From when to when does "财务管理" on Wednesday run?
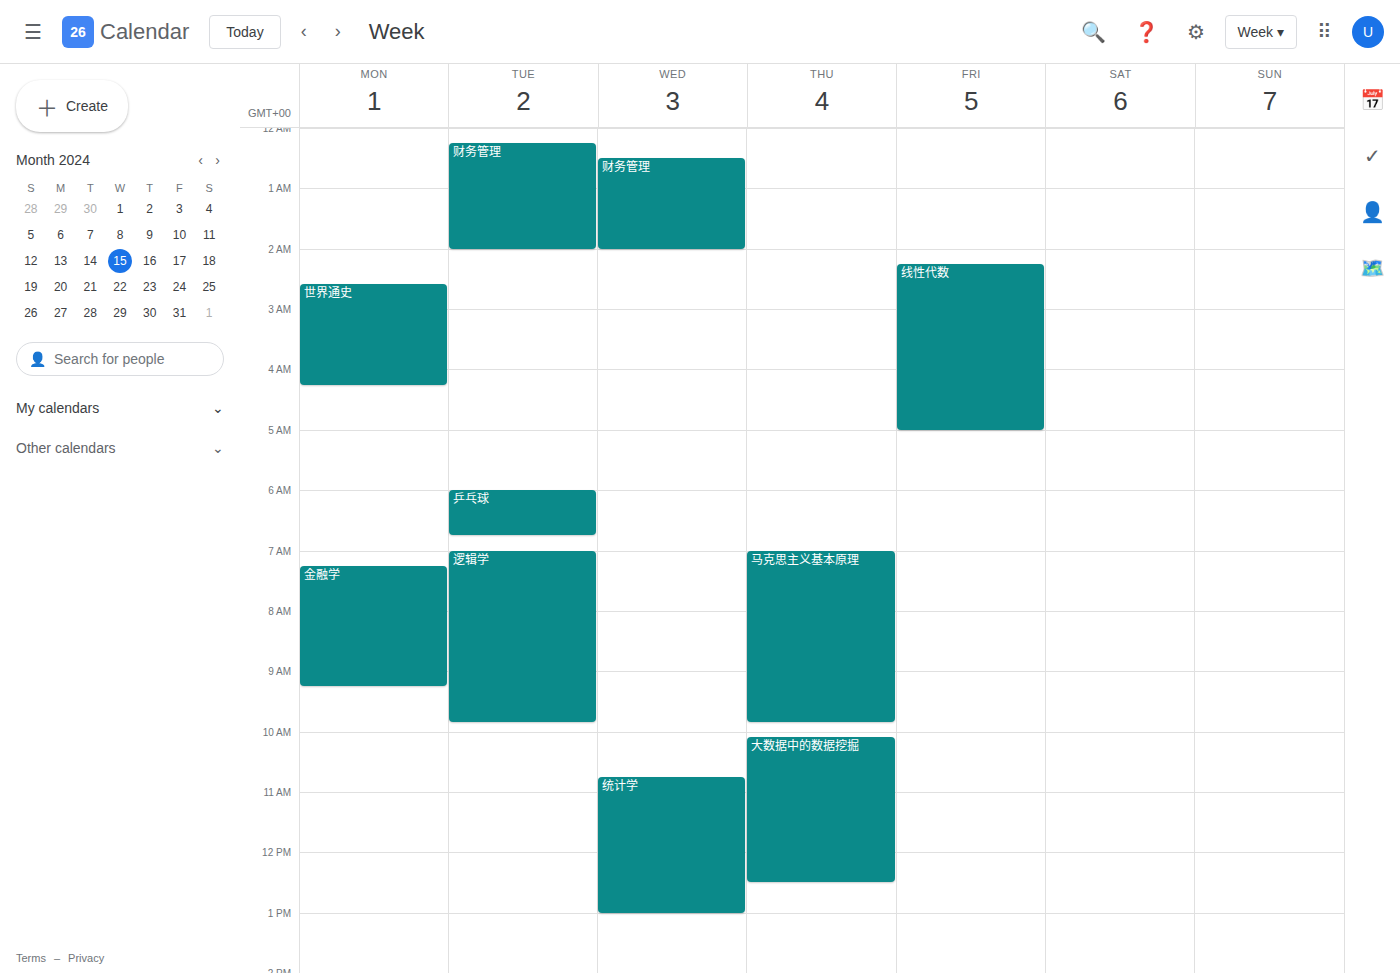
12:30 AM to 2:00 AM